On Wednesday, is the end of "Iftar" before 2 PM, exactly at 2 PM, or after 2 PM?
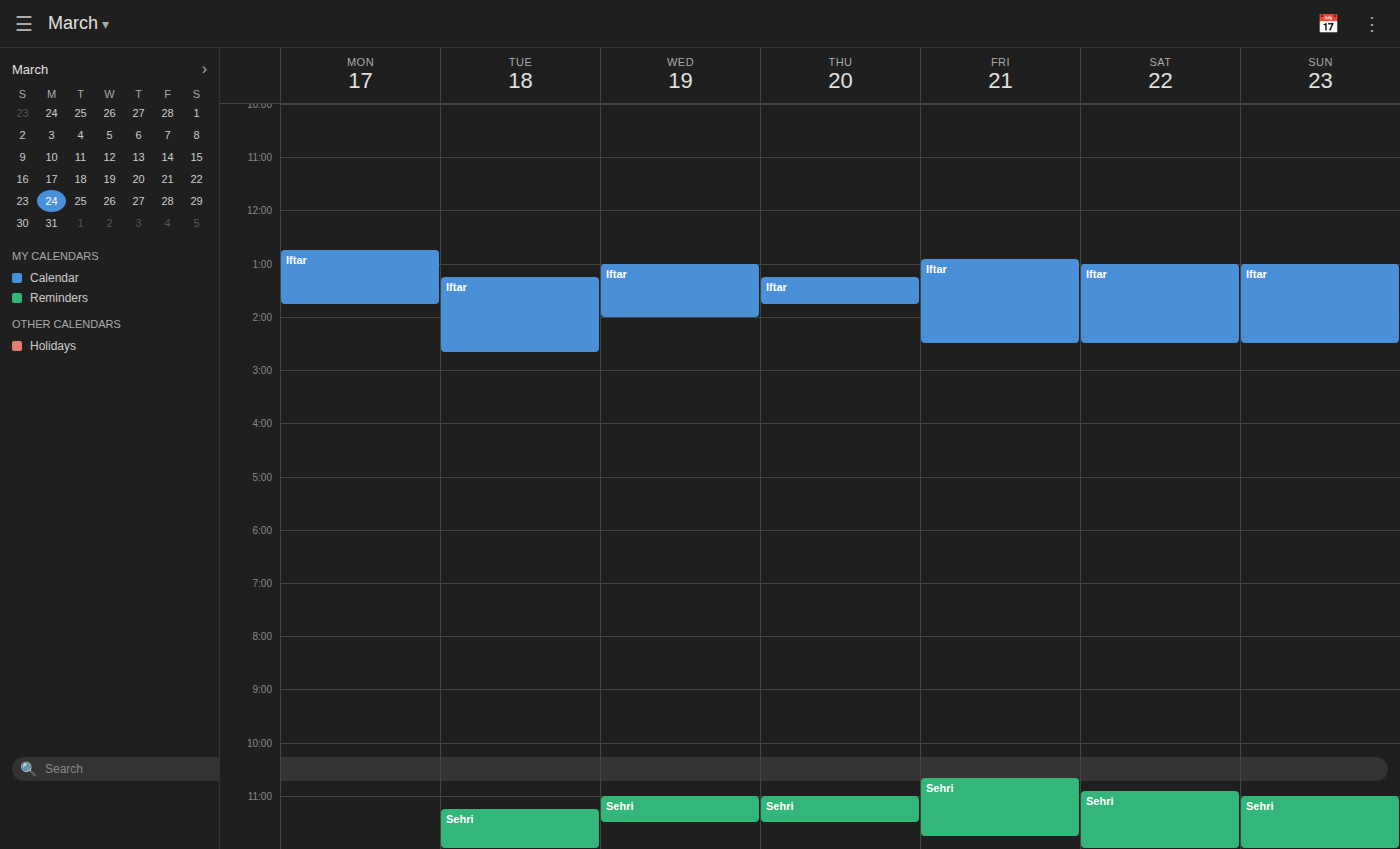
2:00 PM -- exactly at 2 PM, on the 2 PM line.